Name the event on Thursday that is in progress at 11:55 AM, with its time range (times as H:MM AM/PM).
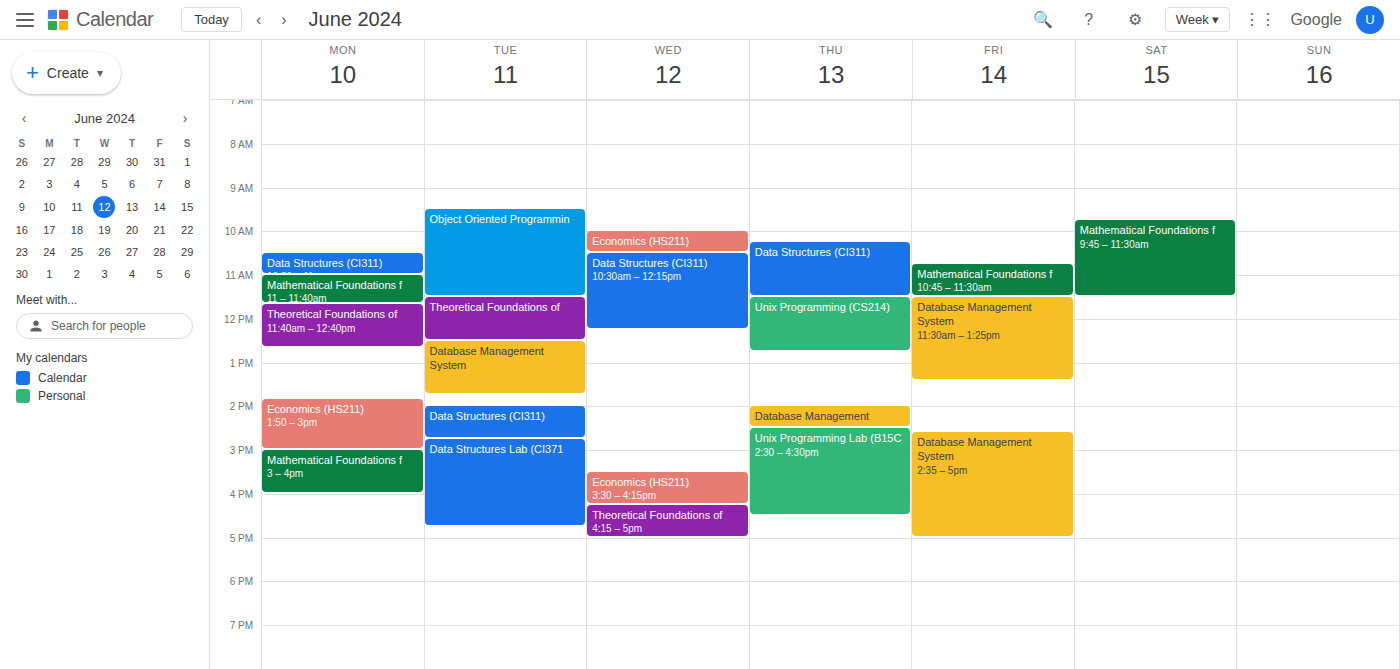
"Unix Programming (CS214)", 11:30 AM to 12:45 PM